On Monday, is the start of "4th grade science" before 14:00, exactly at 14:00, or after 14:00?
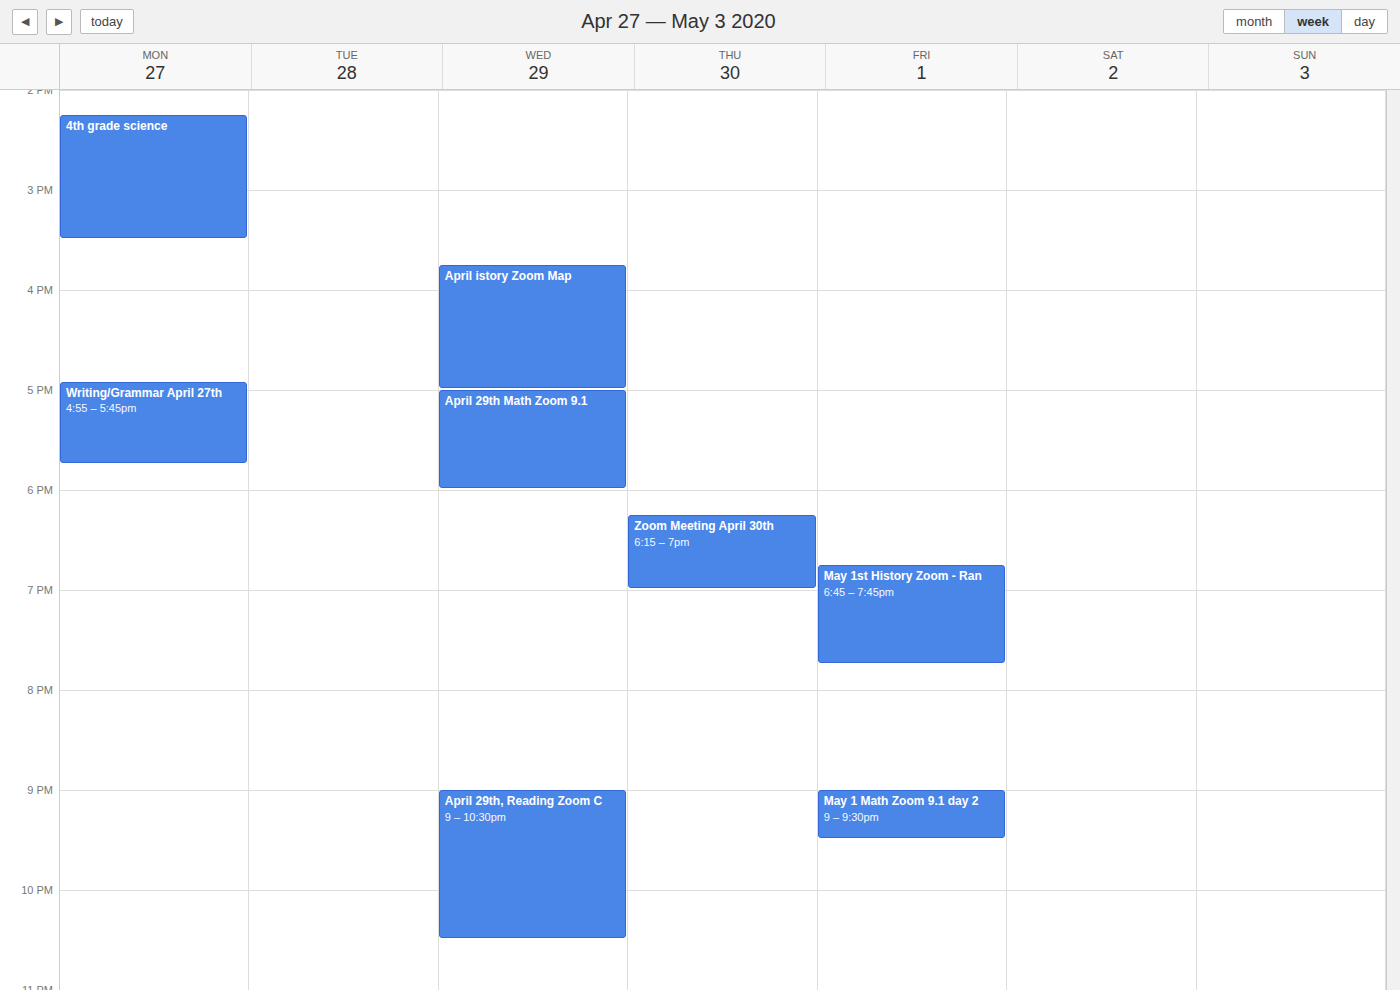
14:15 -- after 14:00, 15 minutes below the 14:00 line.